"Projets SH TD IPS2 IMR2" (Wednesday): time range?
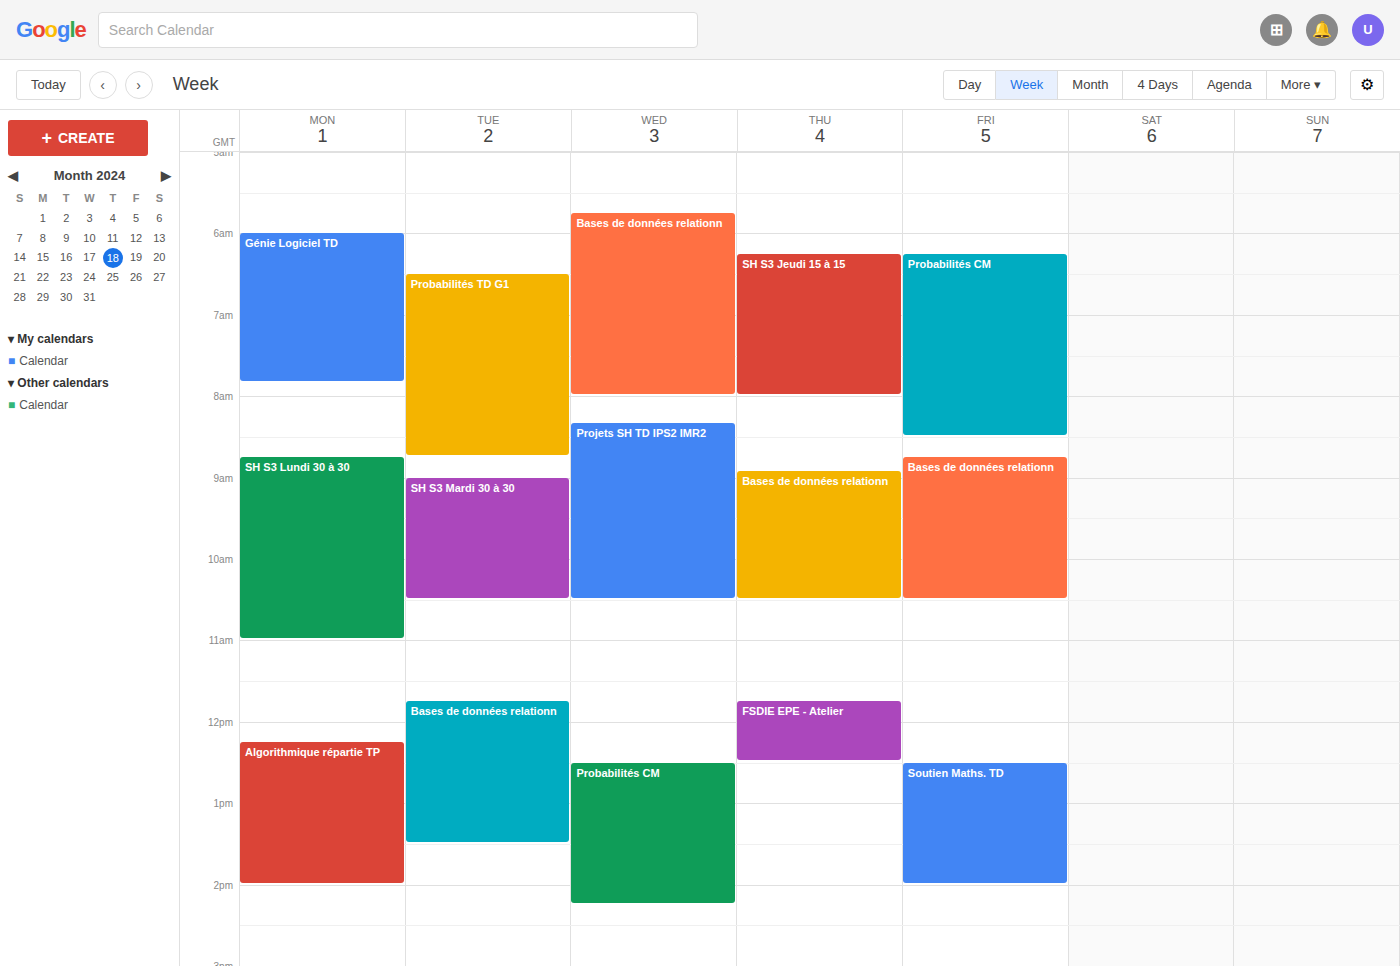
8:20 AM to 10:30 AM